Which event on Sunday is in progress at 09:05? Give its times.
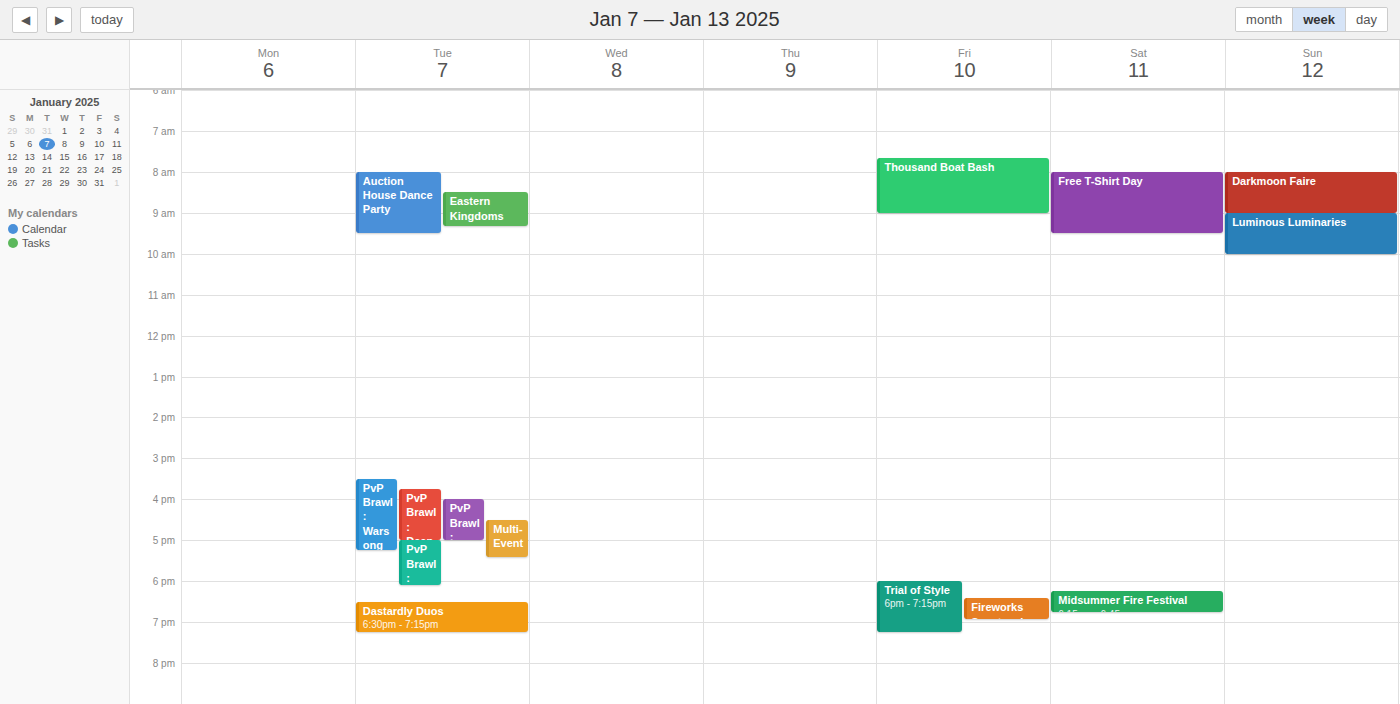
"Luminous Luminaries", 09:00 to 10:00